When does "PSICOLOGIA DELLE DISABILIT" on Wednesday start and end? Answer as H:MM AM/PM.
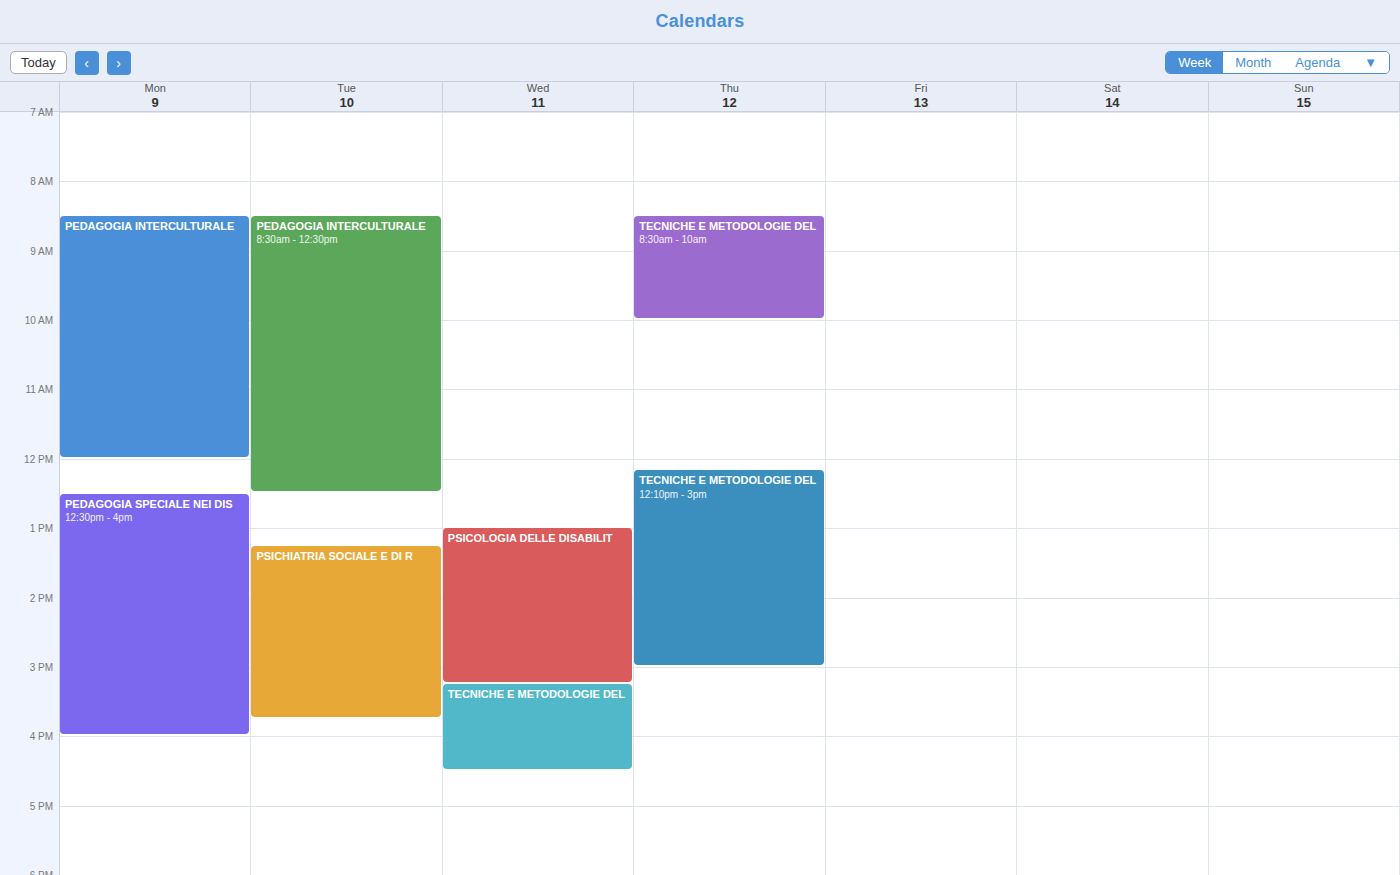
1:00 PM to 3:15 PM